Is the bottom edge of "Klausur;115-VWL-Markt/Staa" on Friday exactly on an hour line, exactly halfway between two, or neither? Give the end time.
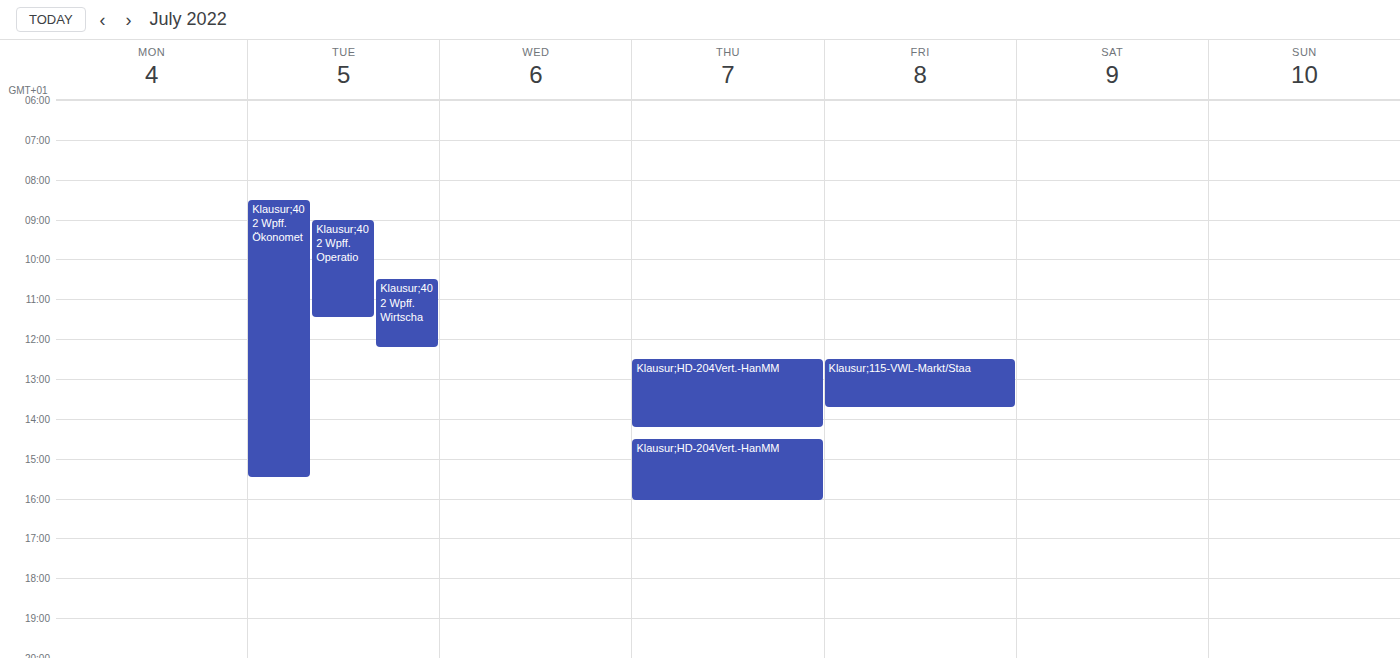
1:45 PM -- neither: three quarters of the way from the 1 PM line to the 2 PM line.